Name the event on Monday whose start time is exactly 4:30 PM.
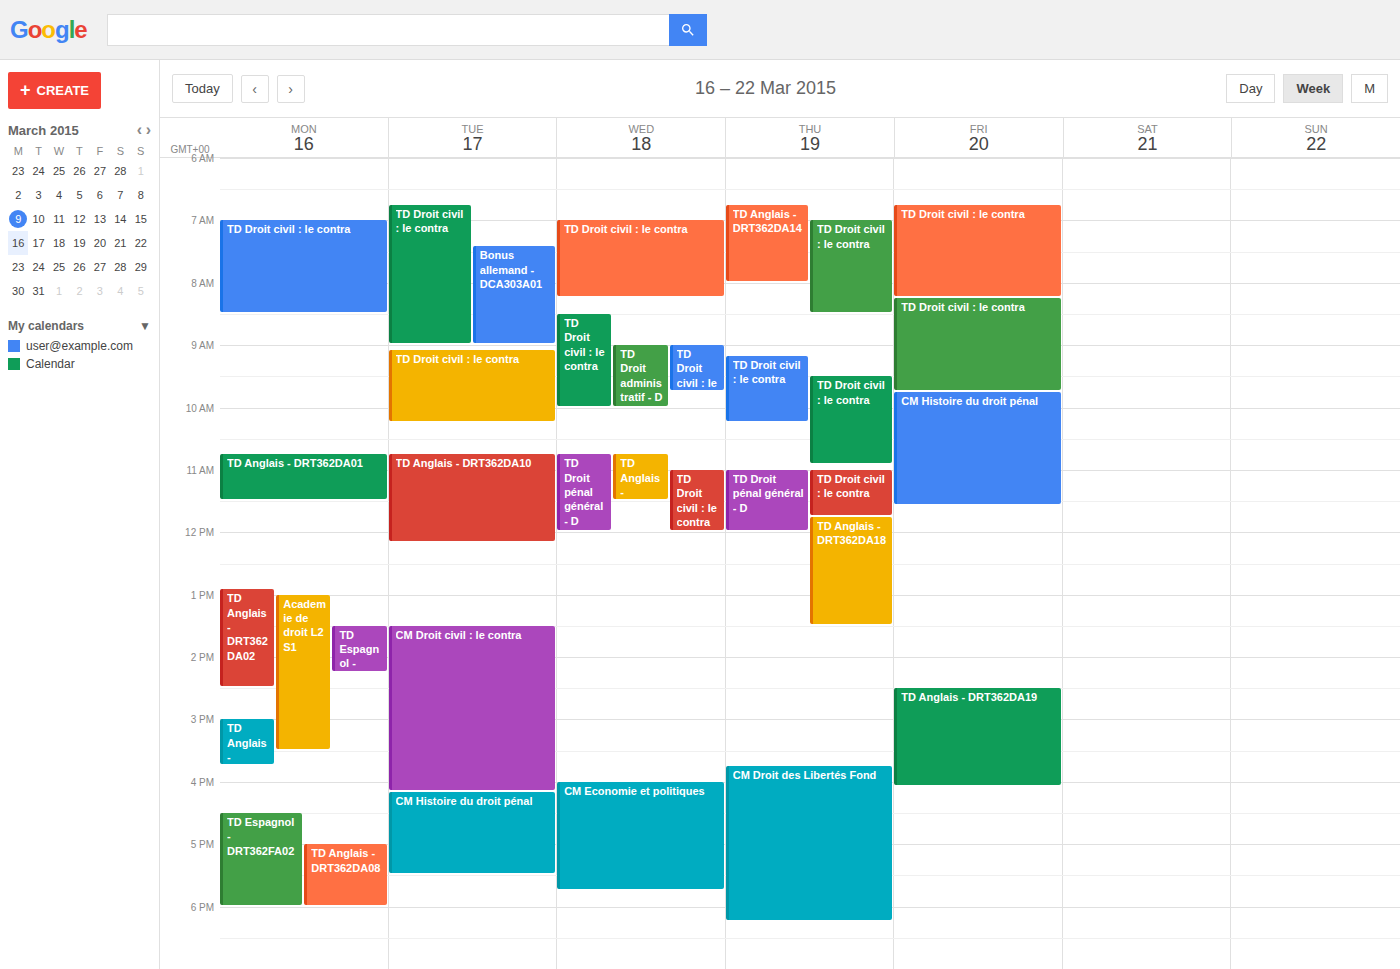
"TD Espagnol - DRT362FA02"